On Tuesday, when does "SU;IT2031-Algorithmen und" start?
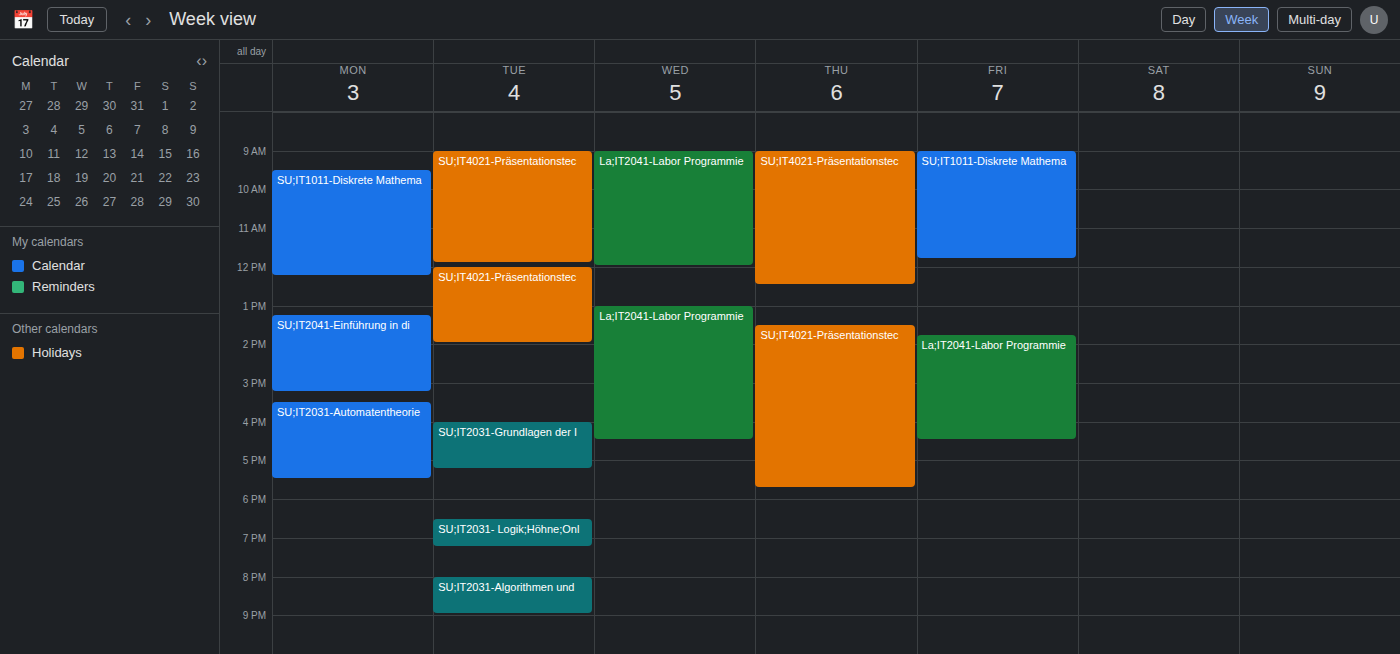
8:00 PM